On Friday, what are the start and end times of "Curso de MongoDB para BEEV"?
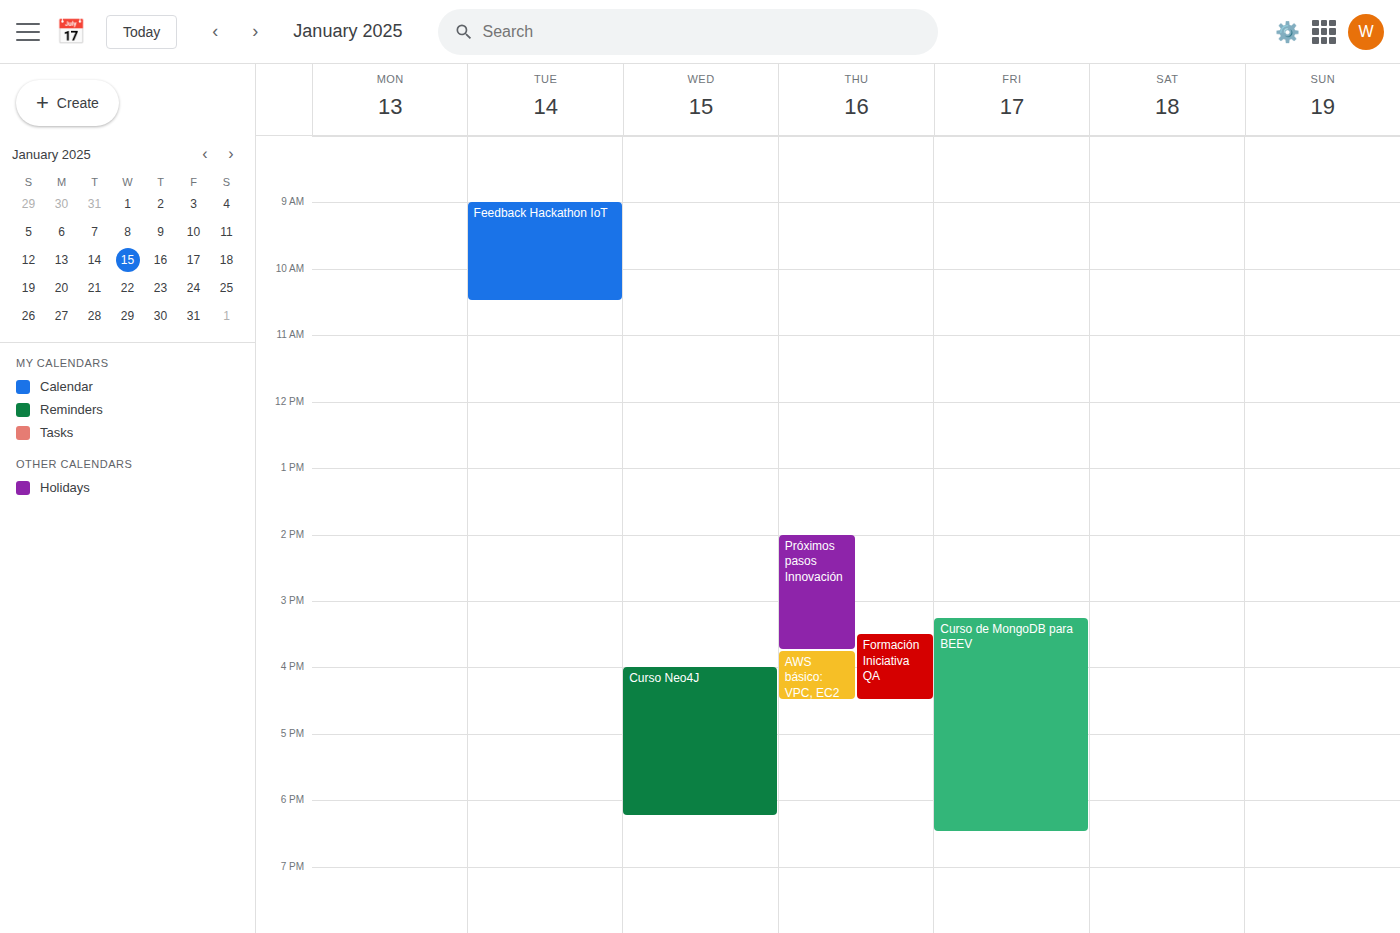
3:15 PM to 6:30 PM